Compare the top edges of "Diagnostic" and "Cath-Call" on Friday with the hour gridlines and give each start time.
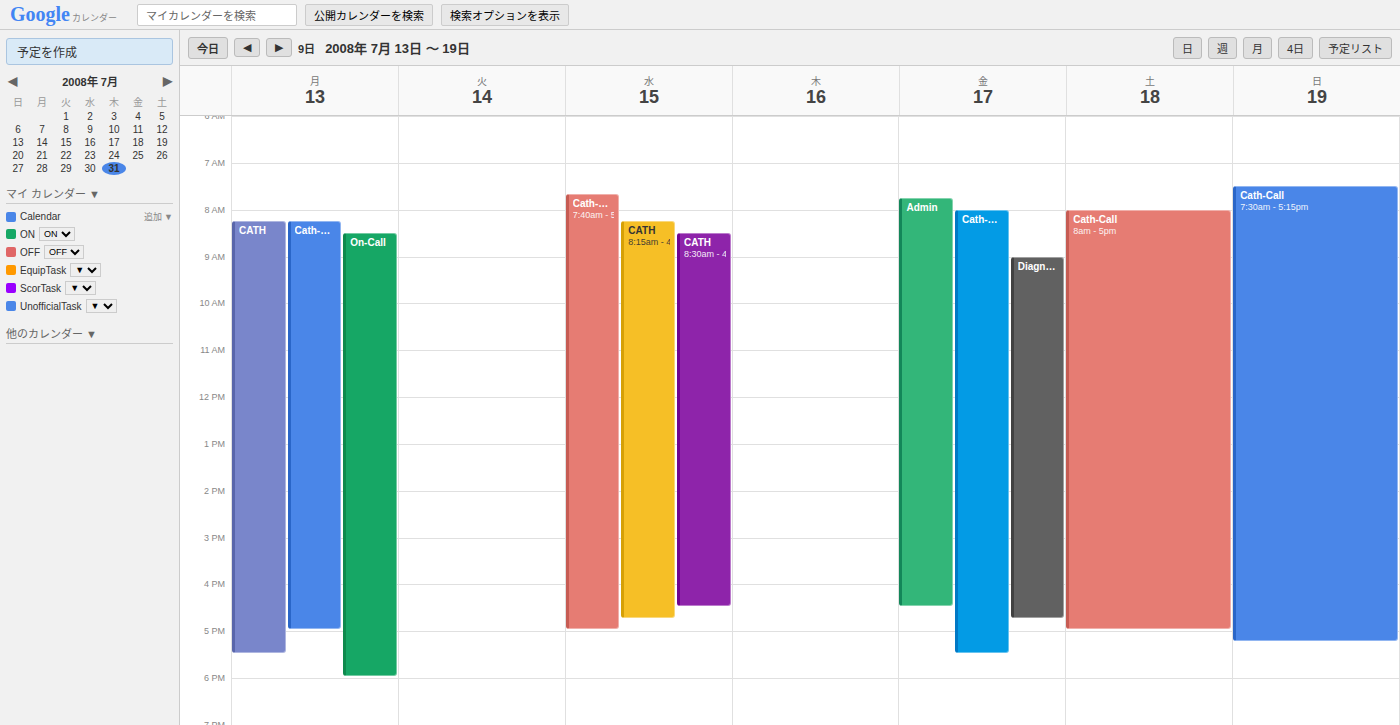
"Diagnostic": 9:00 AM, exactly on the 9 AM line. "Cath-Call": 8:00 AM, exactly on the 8 AM line.